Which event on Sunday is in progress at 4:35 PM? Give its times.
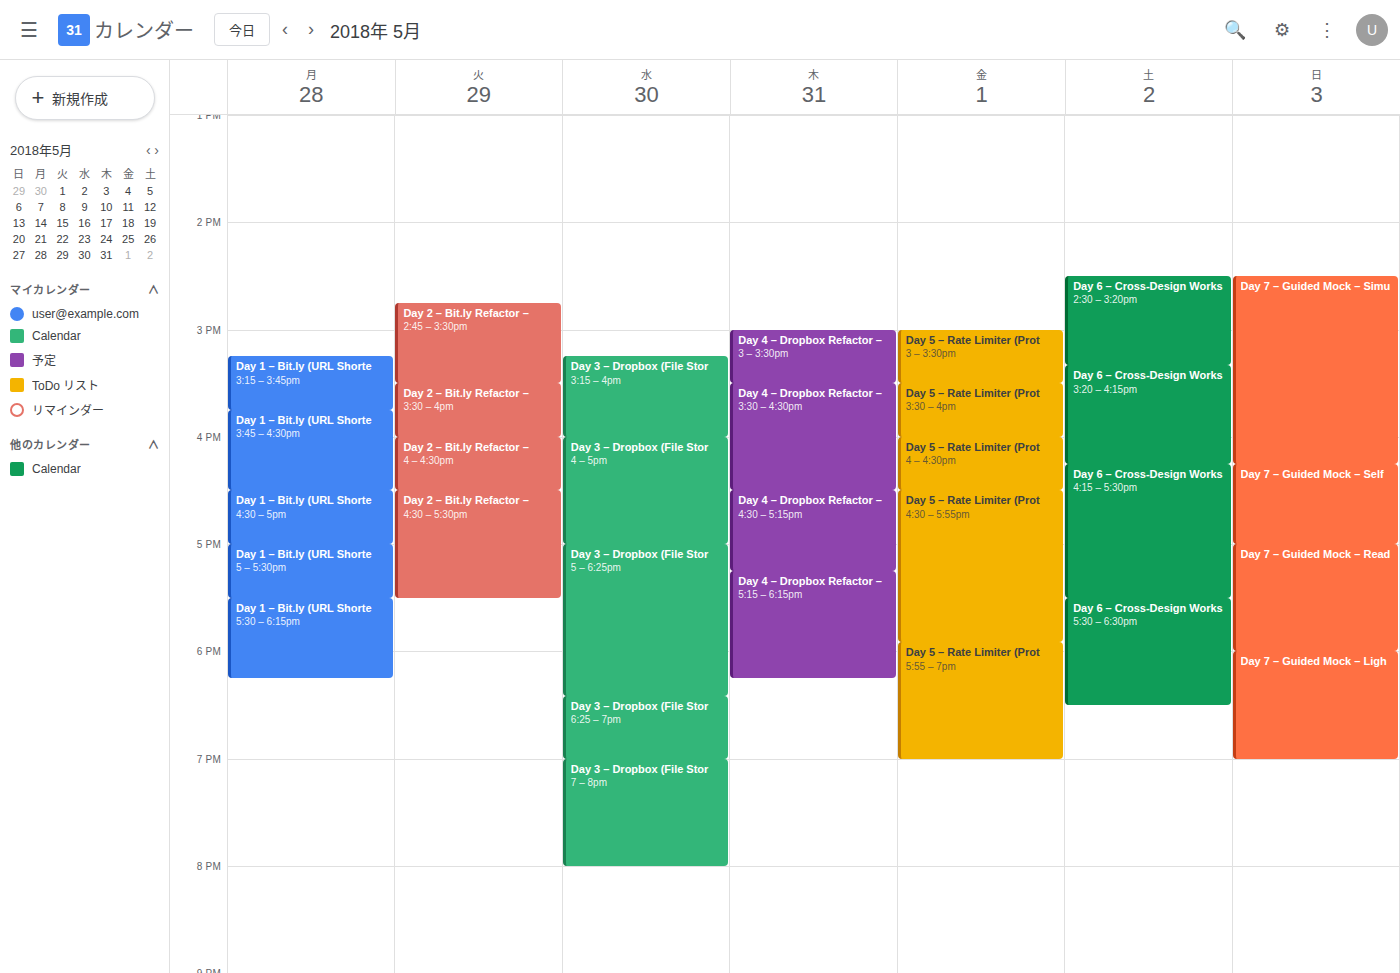
"Day 7 – Guided Mock – Self", 4:15 PM to 5:00 PM